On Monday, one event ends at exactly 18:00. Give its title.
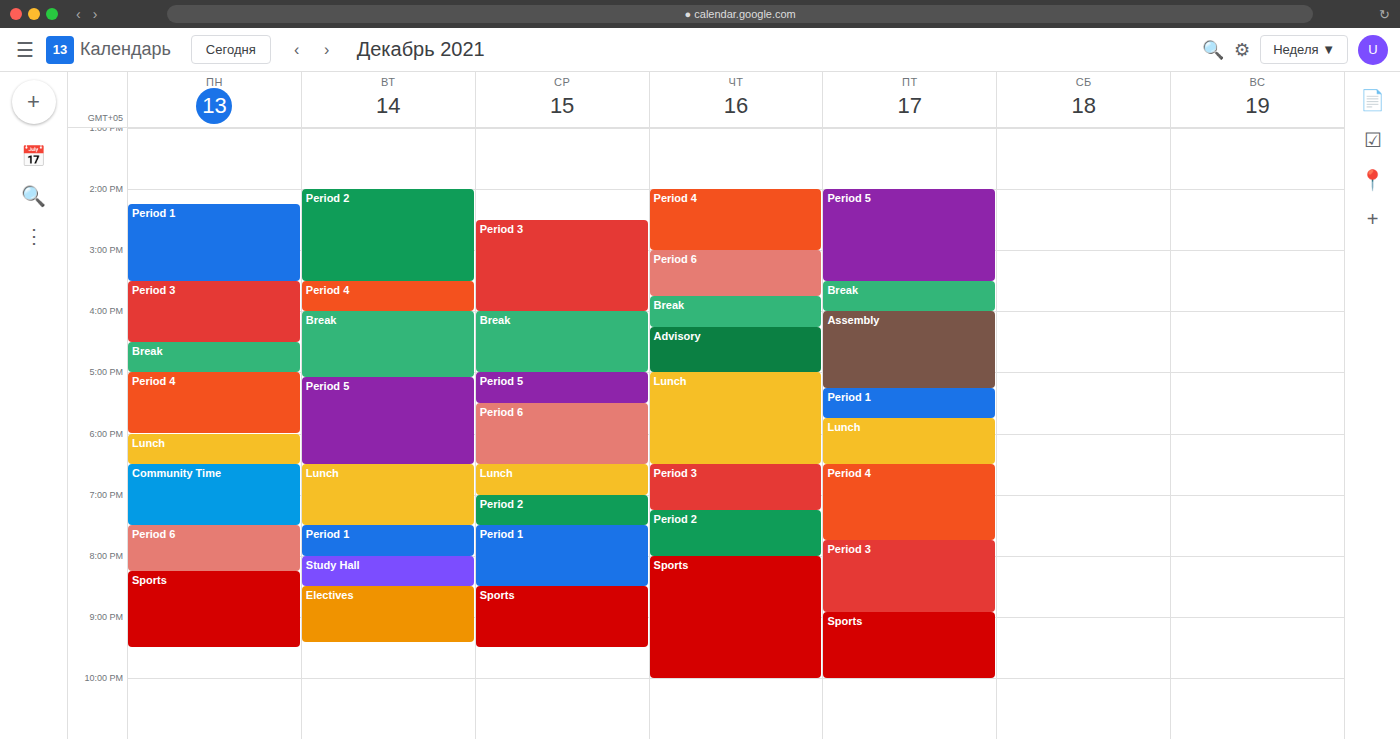
"Period 4"